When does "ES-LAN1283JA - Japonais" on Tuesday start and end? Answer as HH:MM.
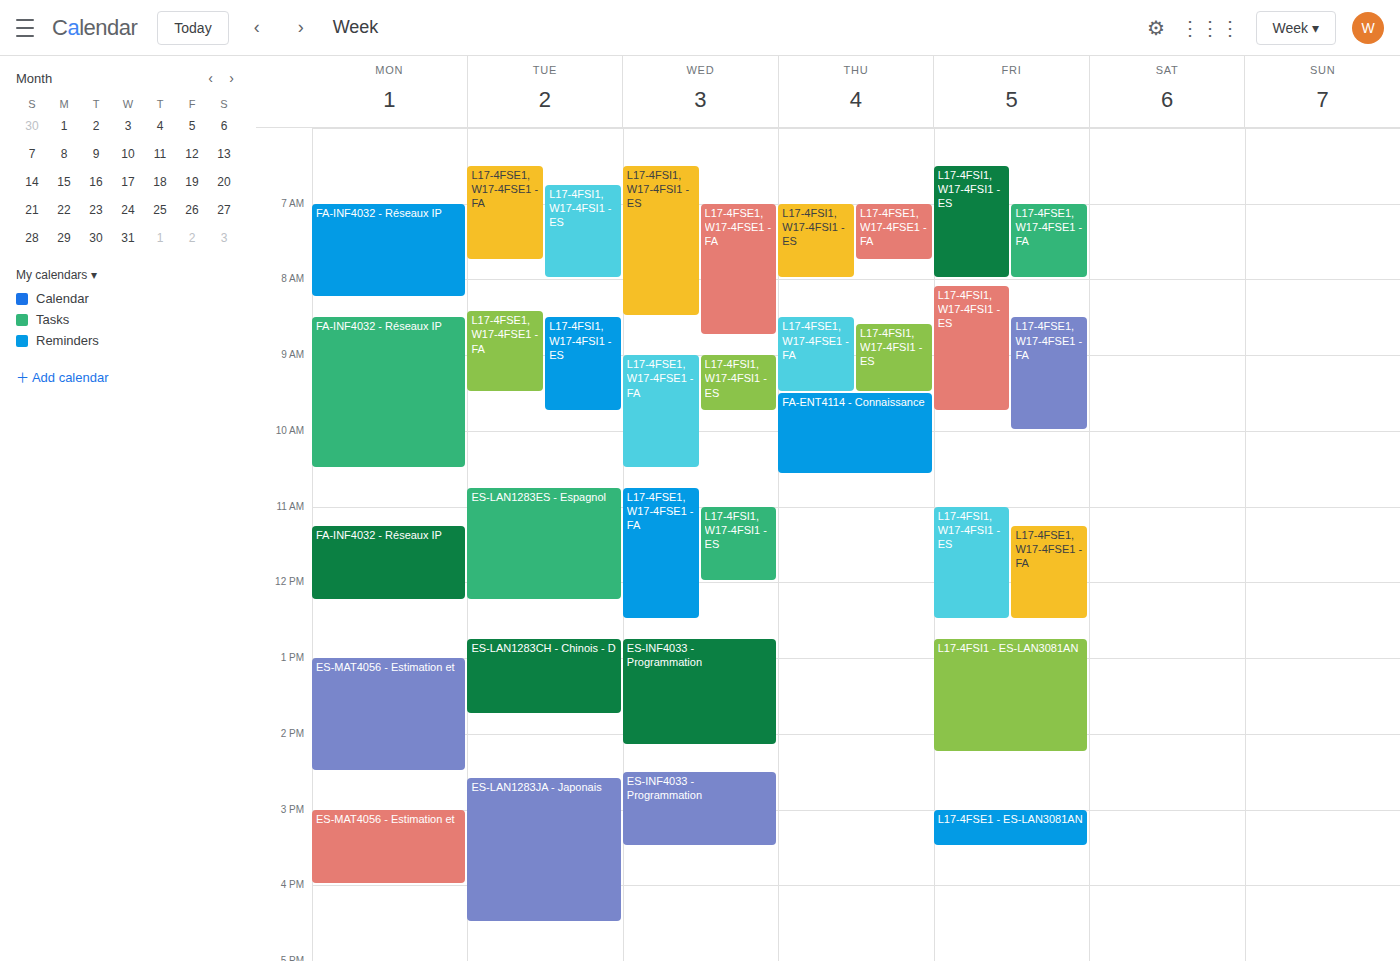
14:35 to 16:30